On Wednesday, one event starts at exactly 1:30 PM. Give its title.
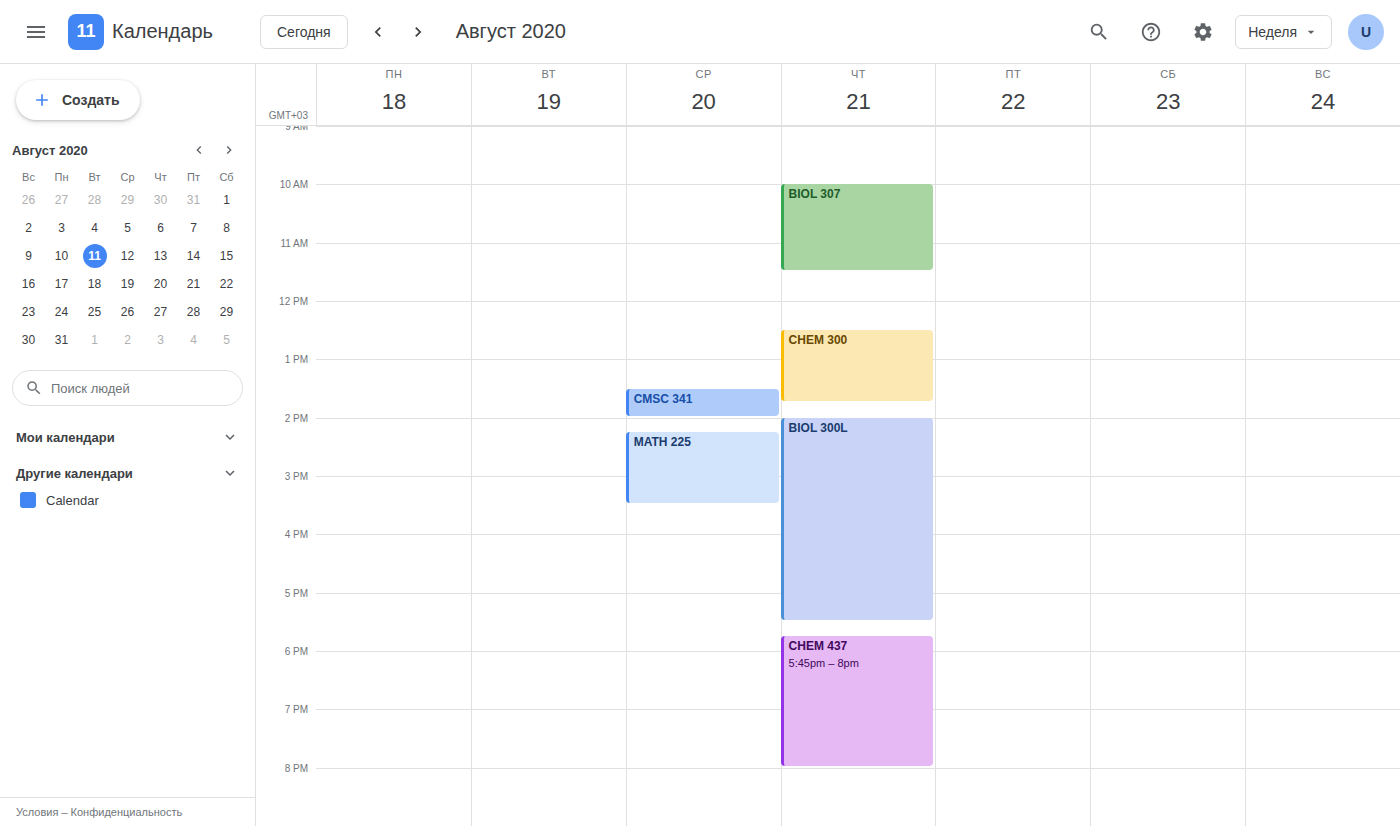
"CMSC 341"